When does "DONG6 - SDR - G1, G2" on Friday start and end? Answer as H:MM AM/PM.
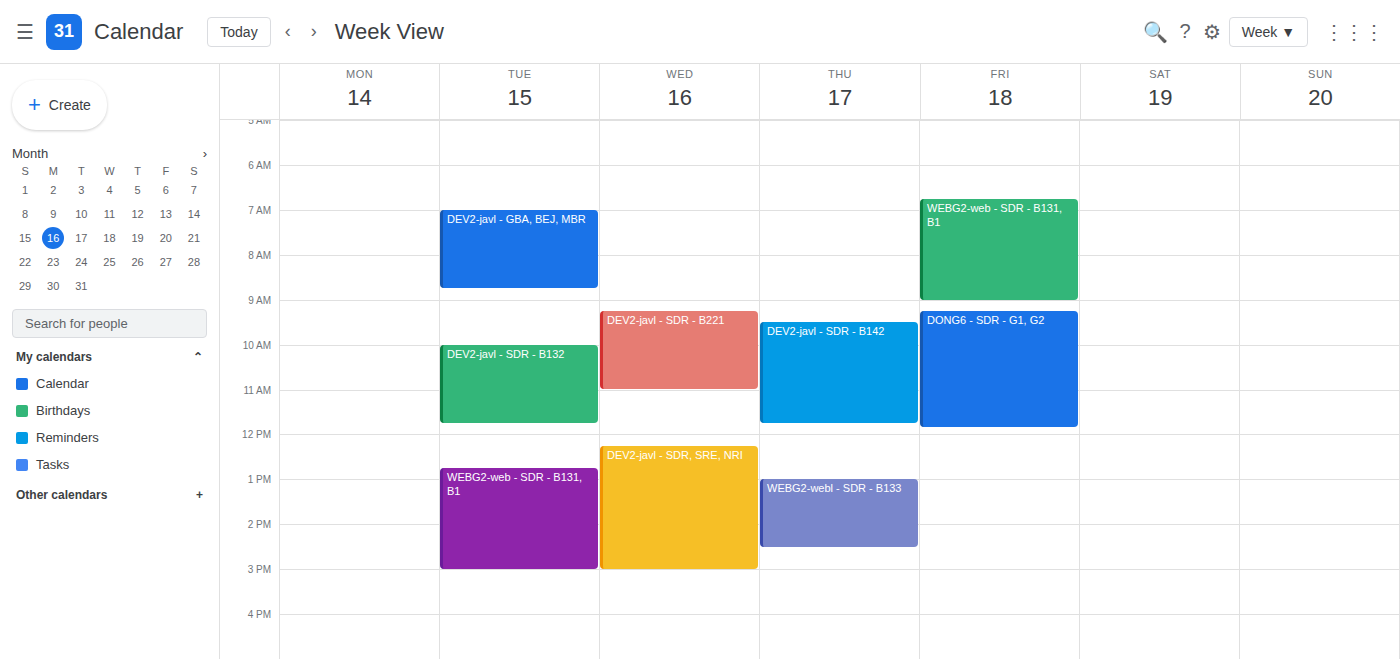
9:15 AM to 11:50 AM